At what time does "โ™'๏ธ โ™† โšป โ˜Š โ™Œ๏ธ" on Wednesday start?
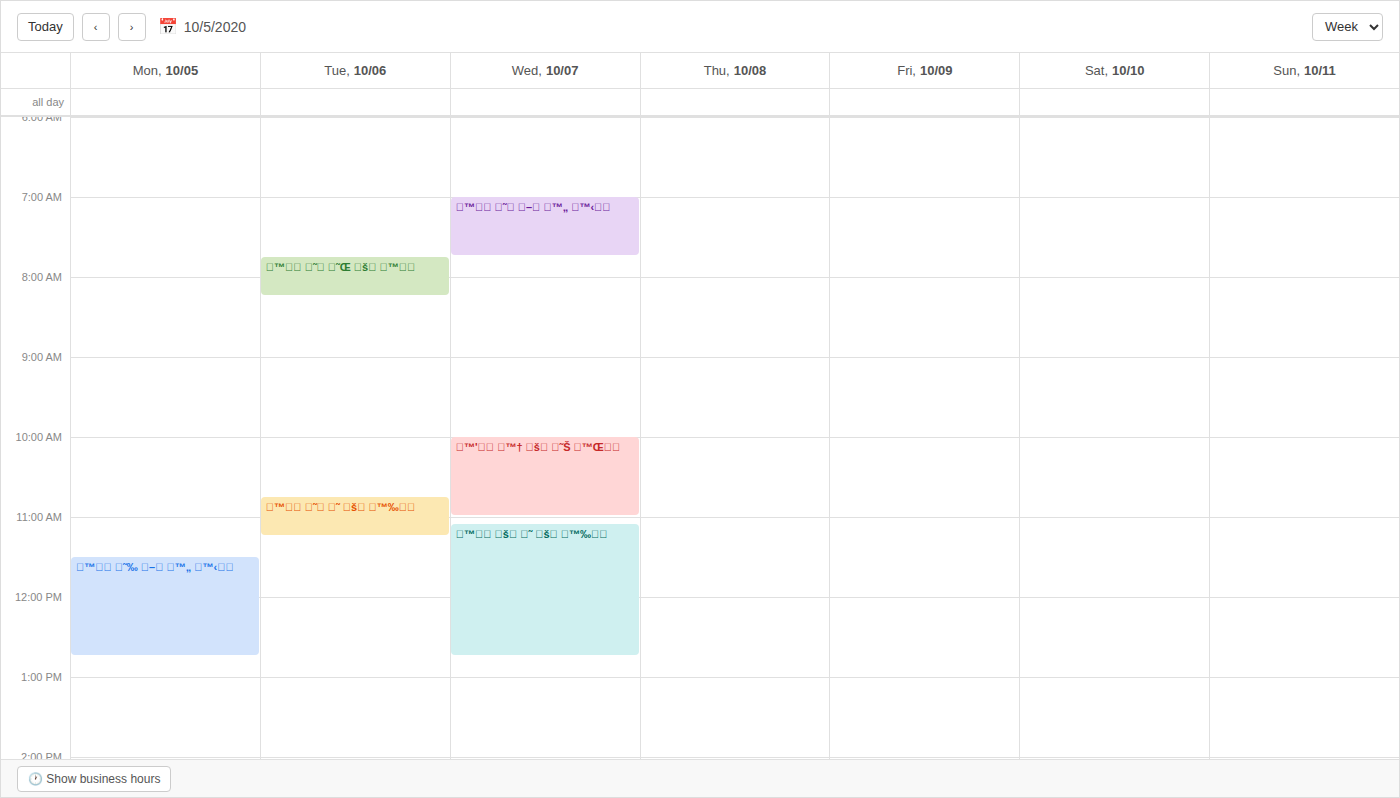
10:00 AM